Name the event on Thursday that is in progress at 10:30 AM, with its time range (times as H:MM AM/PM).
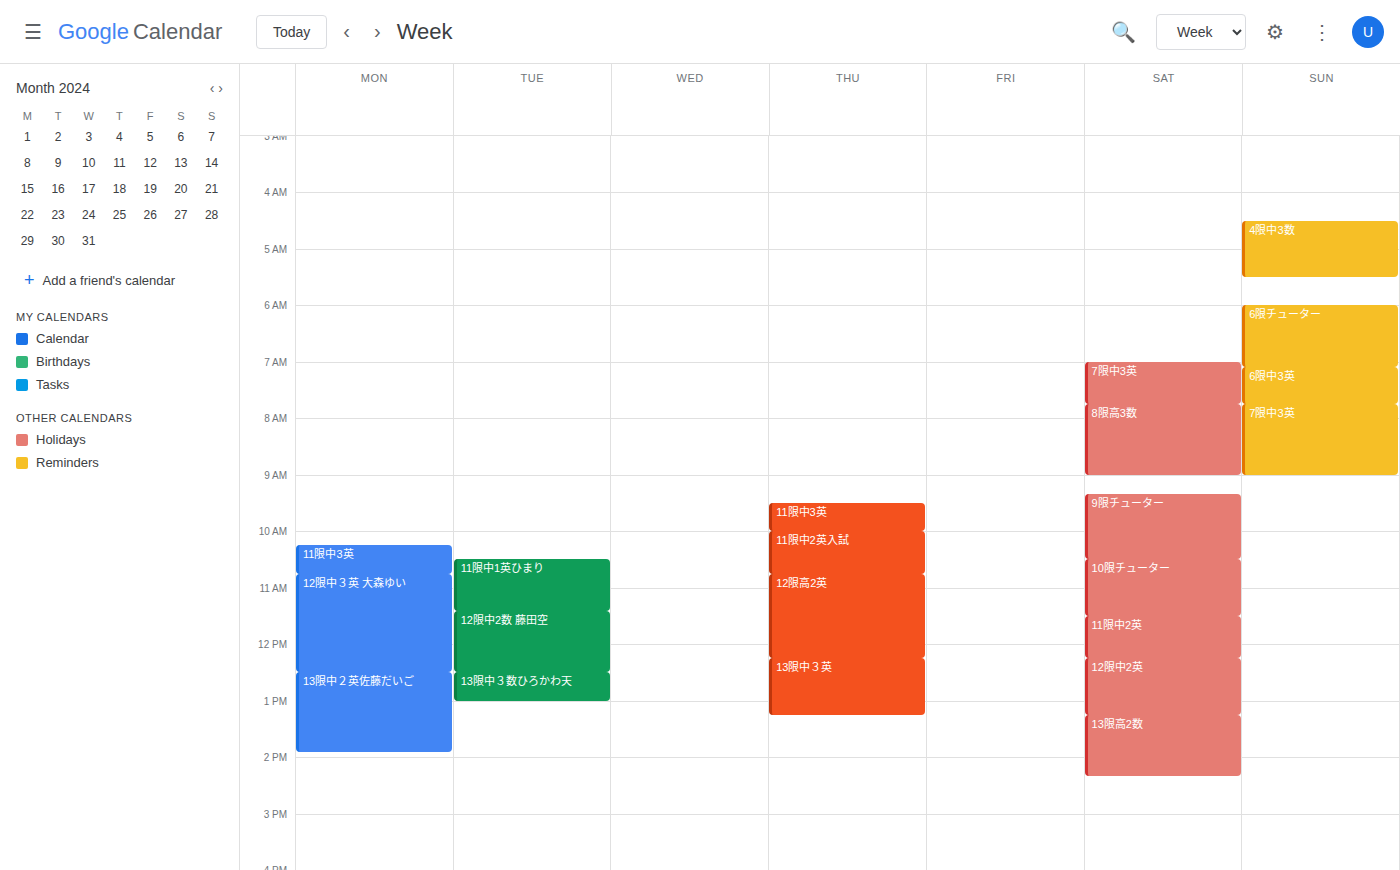
"11限中2英入試", 10:00 AM to 10:45 AM